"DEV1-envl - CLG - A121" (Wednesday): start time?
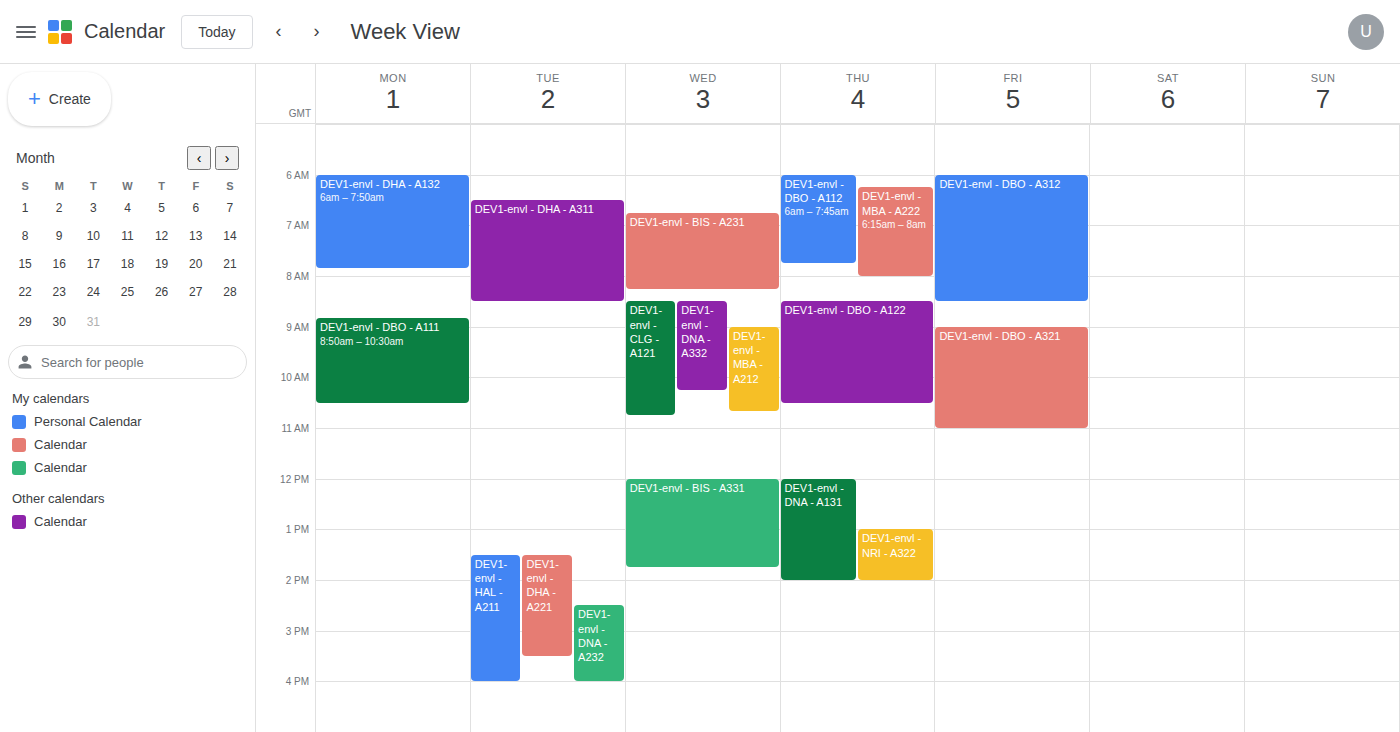
08:30